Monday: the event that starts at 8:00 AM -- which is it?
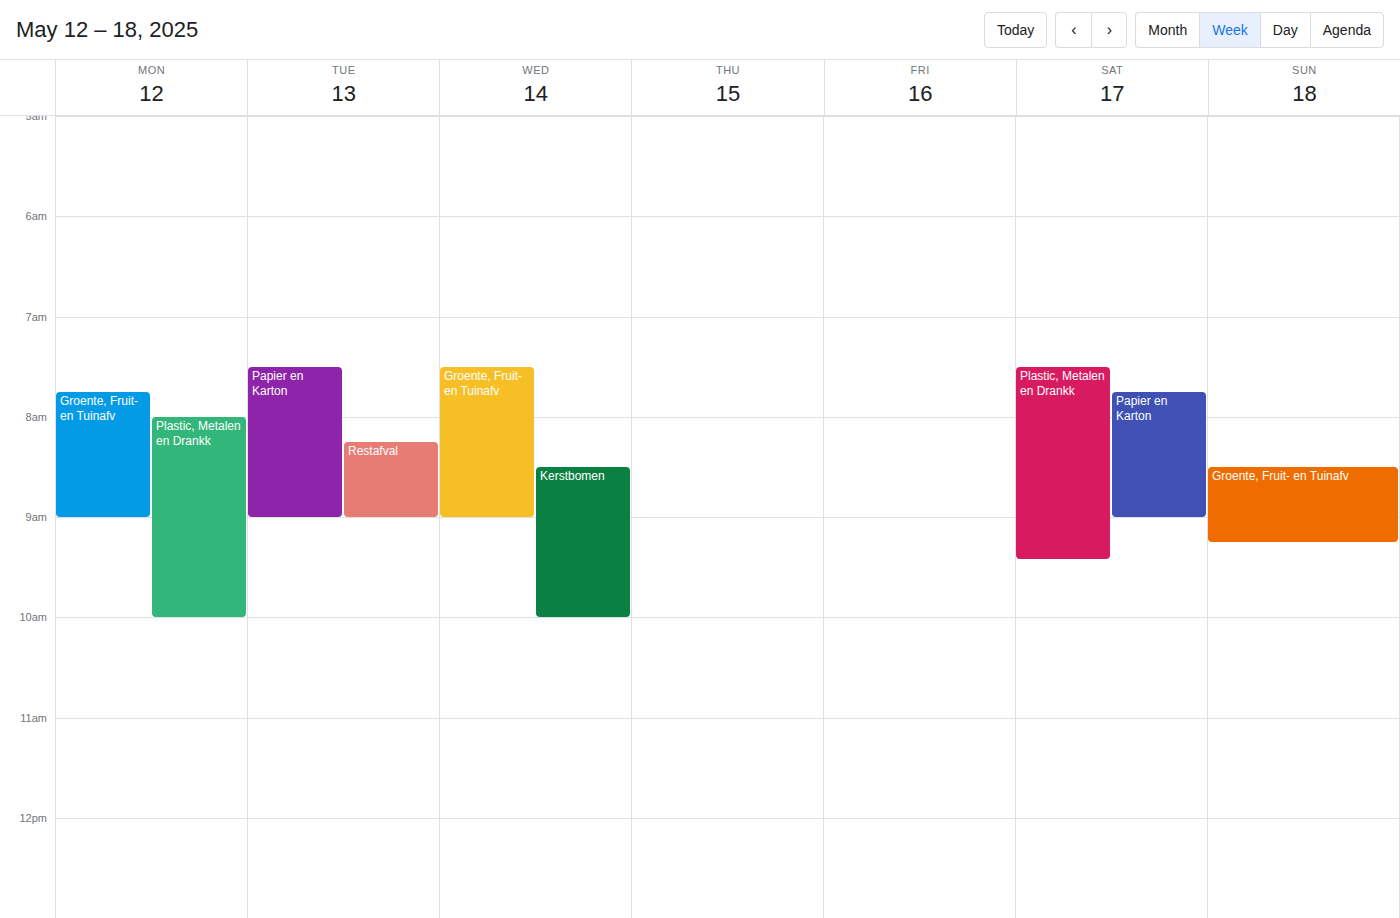
"Plastic, Metalen en Drankk"